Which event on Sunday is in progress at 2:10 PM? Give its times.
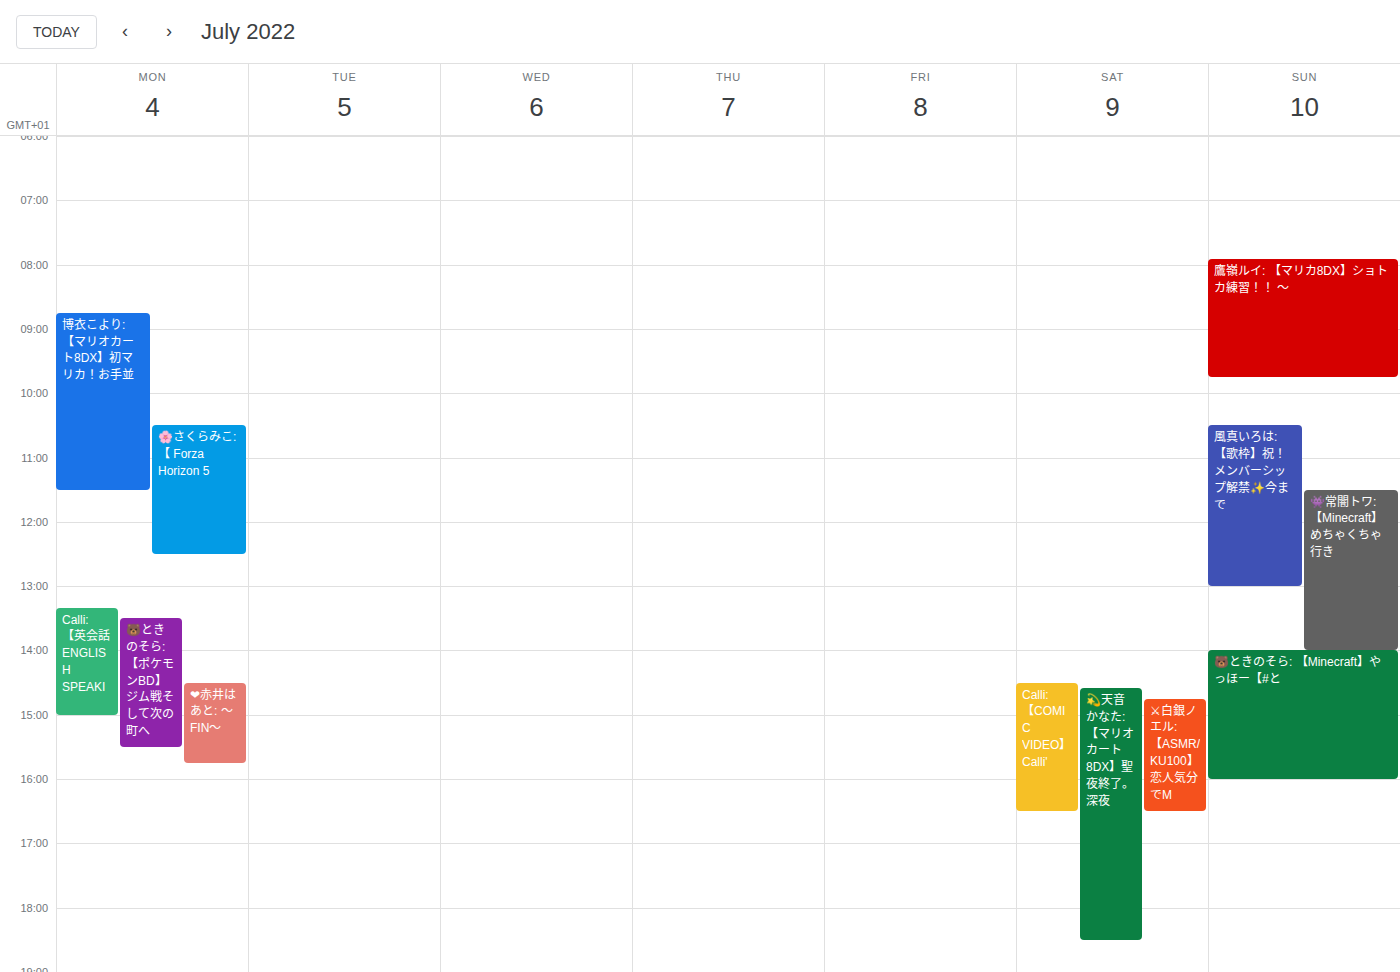
"🐻ときのそら: 【Minecraft】やっほー【#と", 2:00 PM to 4:00 PM